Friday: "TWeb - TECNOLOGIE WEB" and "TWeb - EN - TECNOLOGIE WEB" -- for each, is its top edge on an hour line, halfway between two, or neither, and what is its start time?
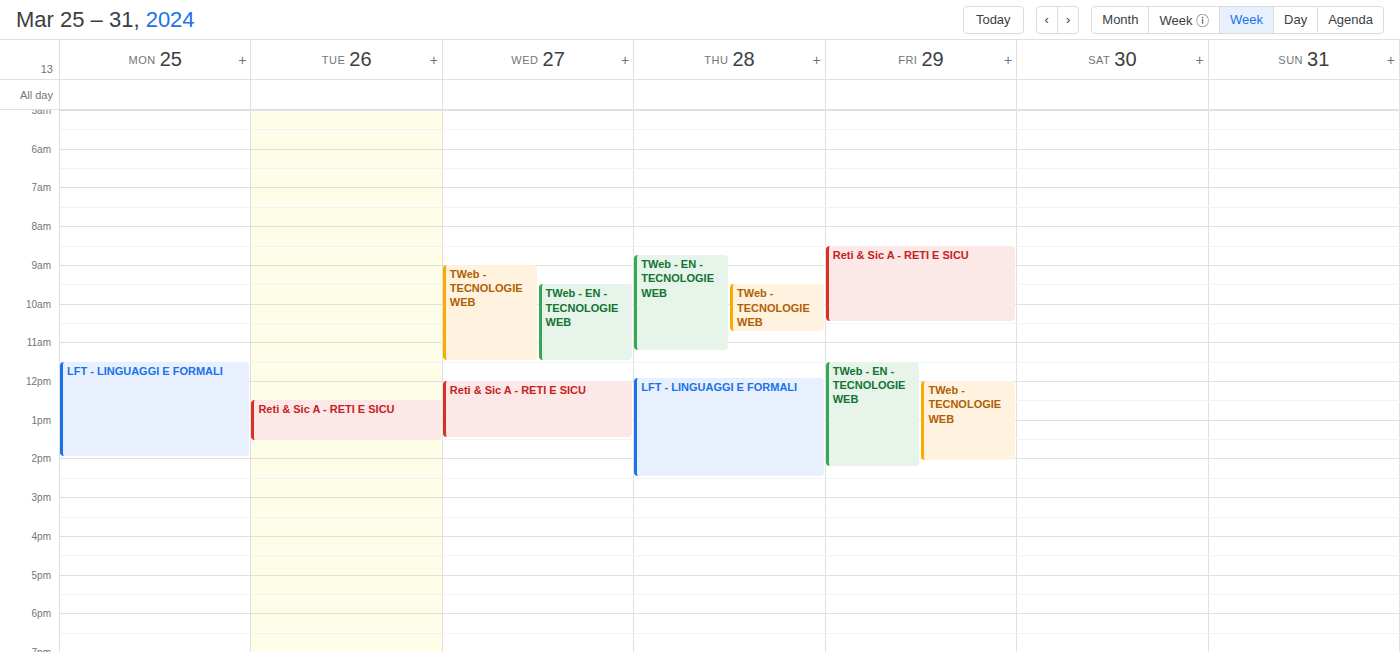
"TWeb - TECNOLOGIE WEB": 12:00, exactly on the 12:00 line. "TWeb - EN - TECNOLOGIE WEB": 11:30, halfway between the 11:00 and 12:00 lines.